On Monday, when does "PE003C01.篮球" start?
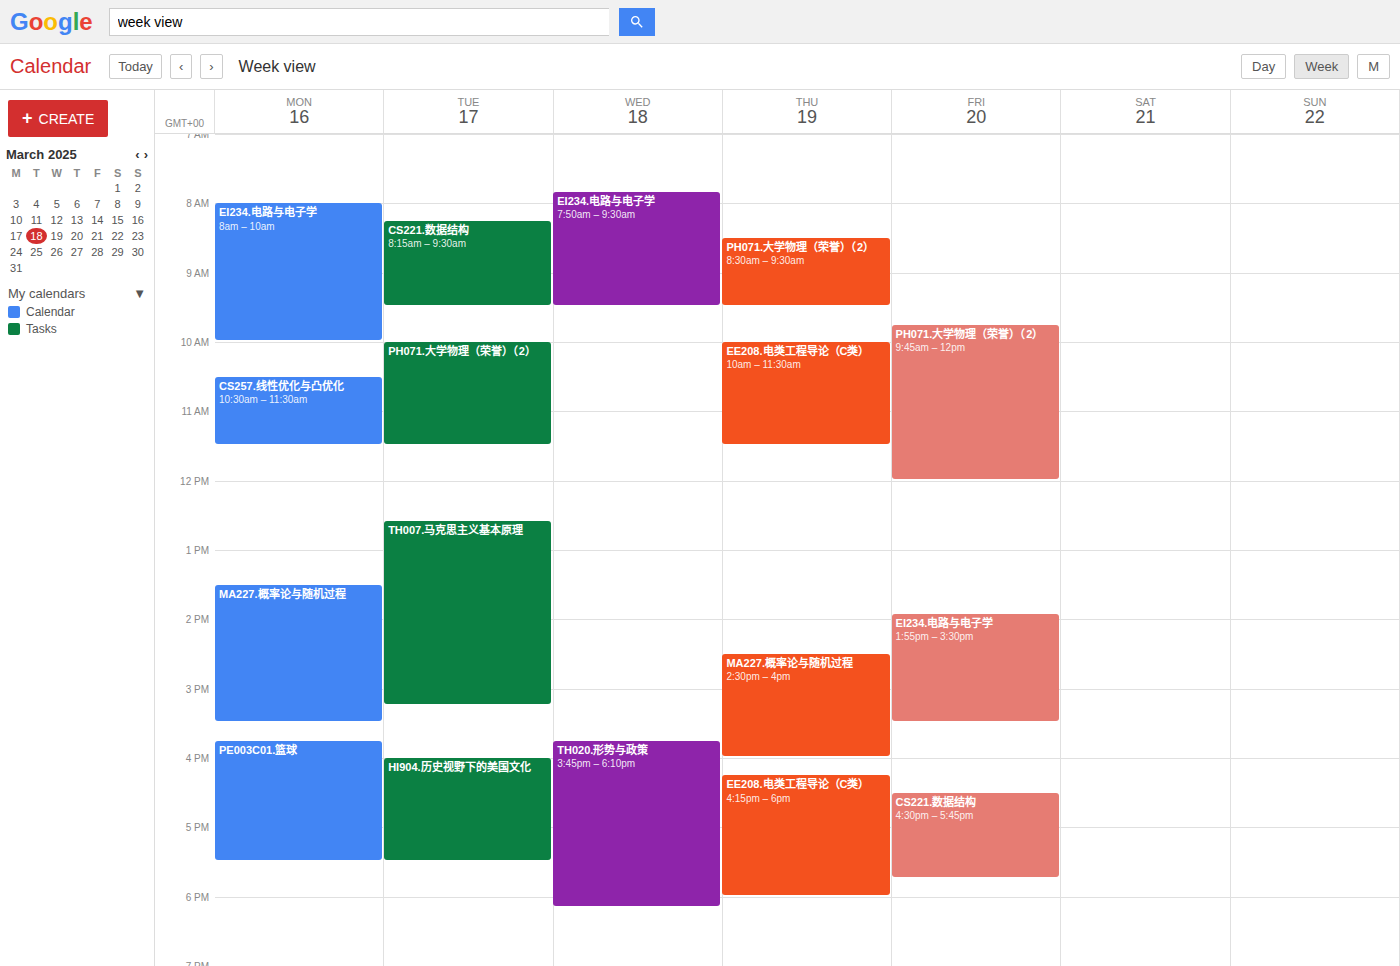
3:45 PM